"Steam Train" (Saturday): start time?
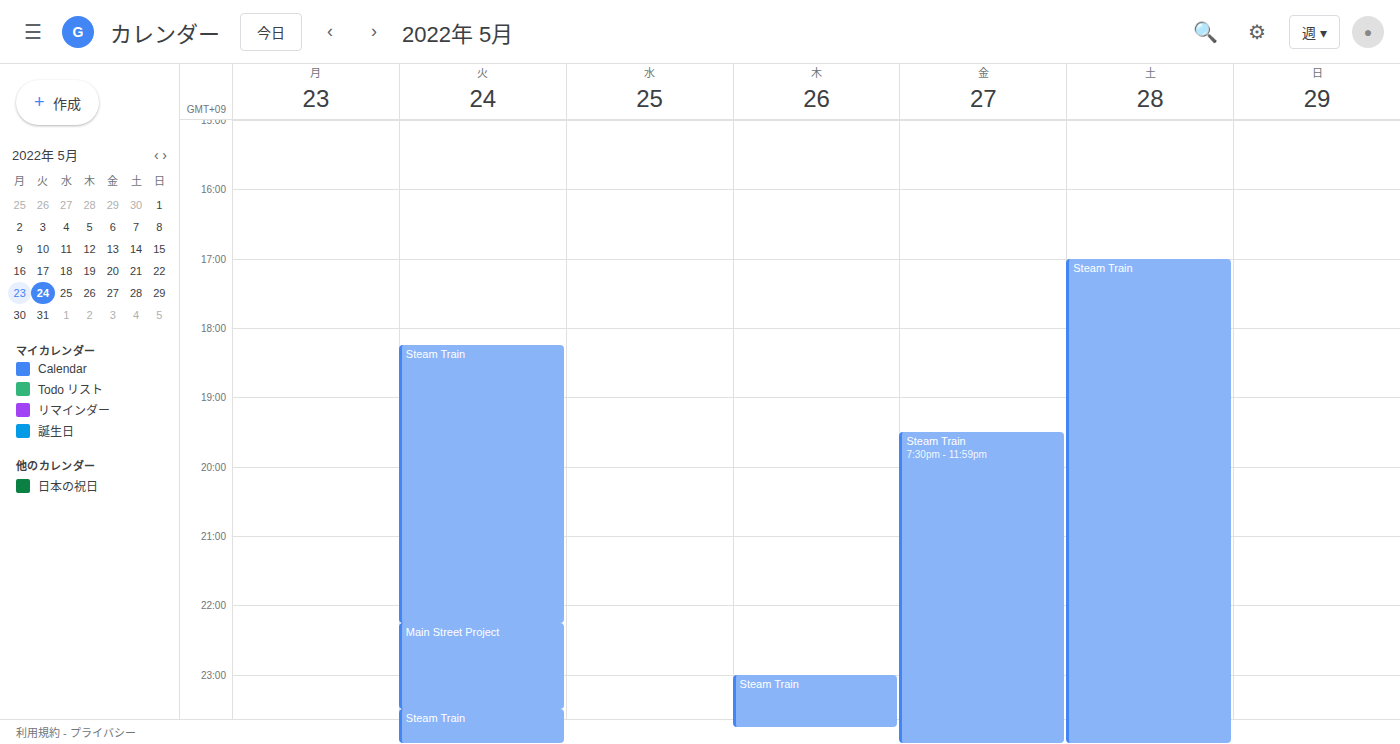
5:00 PM